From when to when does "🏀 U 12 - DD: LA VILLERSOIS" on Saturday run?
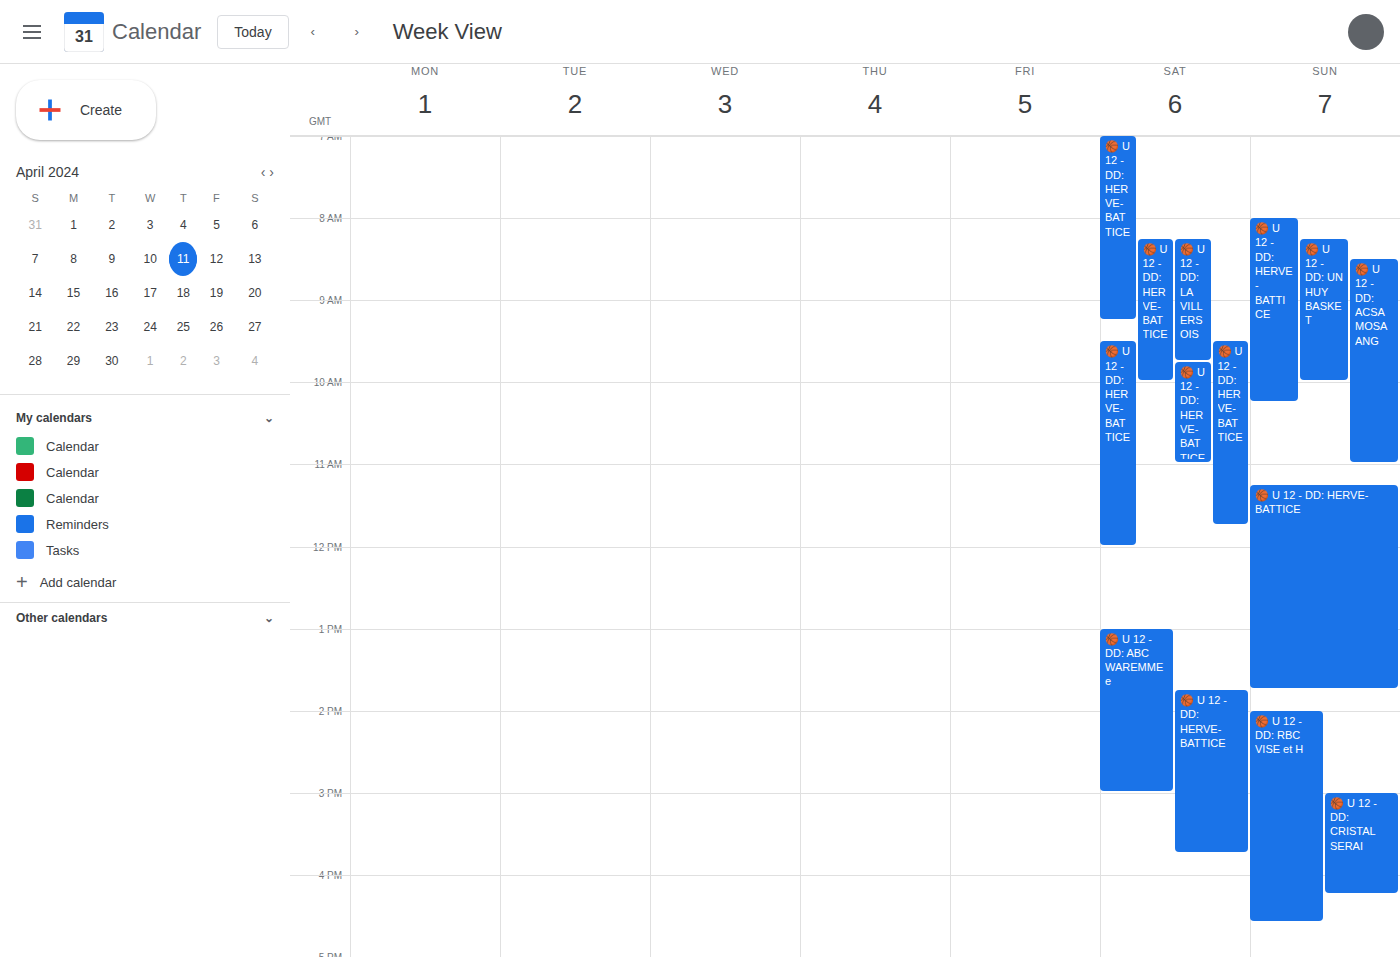
8:15 AM to 9:45 AM